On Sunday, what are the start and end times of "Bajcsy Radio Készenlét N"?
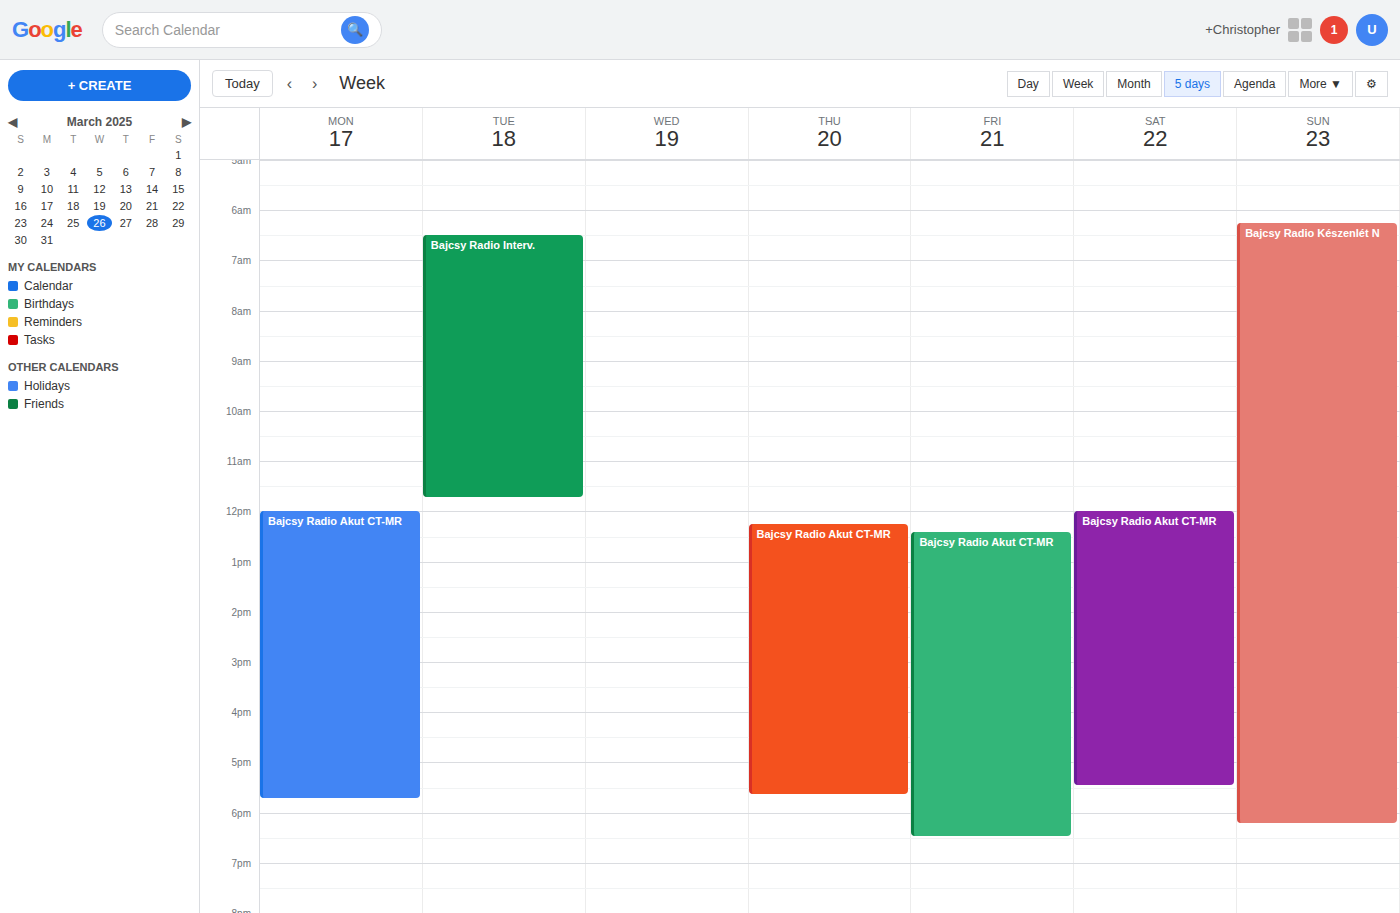
6:15 AM to 6:15 PM